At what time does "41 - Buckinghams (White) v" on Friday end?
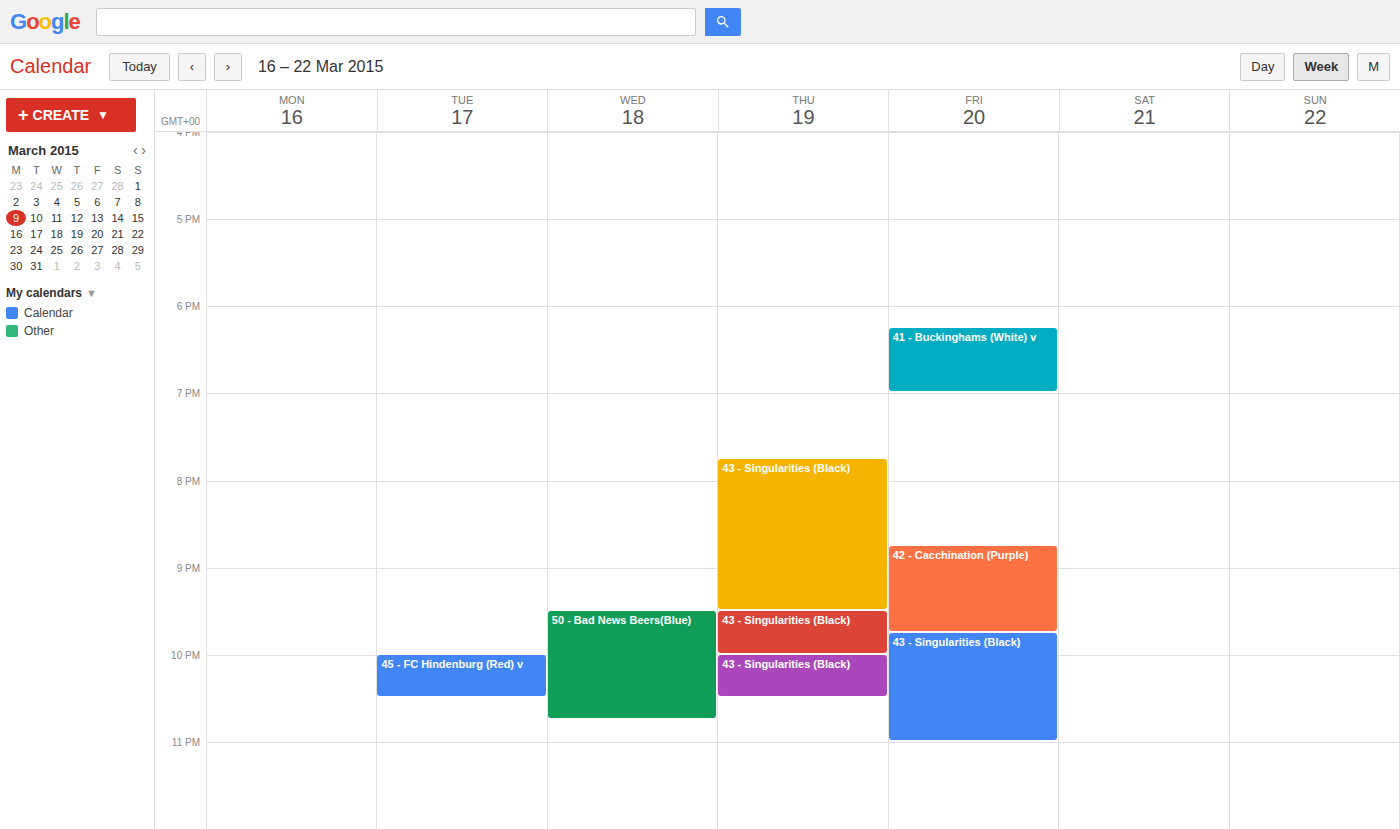
7:00 PM